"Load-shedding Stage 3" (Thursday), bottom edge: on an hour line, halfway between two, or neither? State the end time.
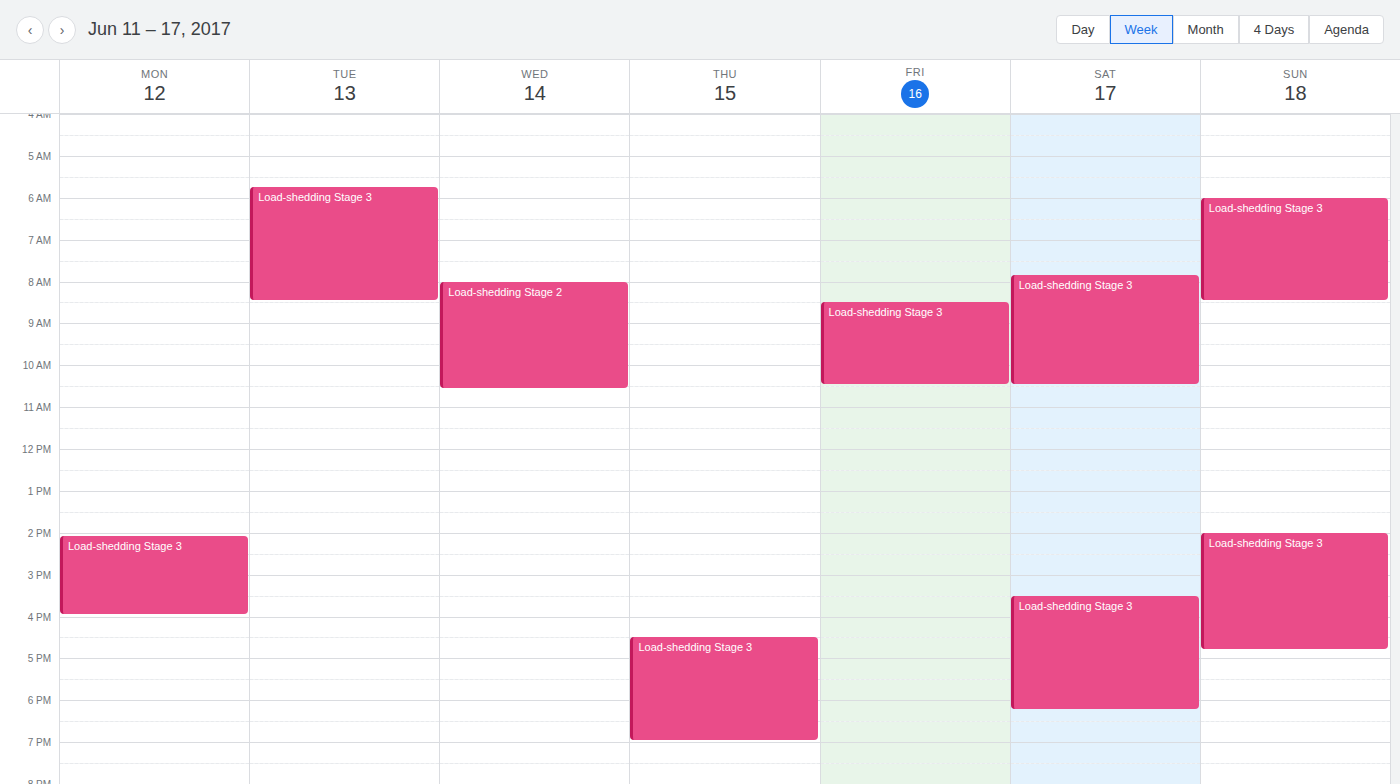
7:00 PM -- exactly on the 7 PM line.